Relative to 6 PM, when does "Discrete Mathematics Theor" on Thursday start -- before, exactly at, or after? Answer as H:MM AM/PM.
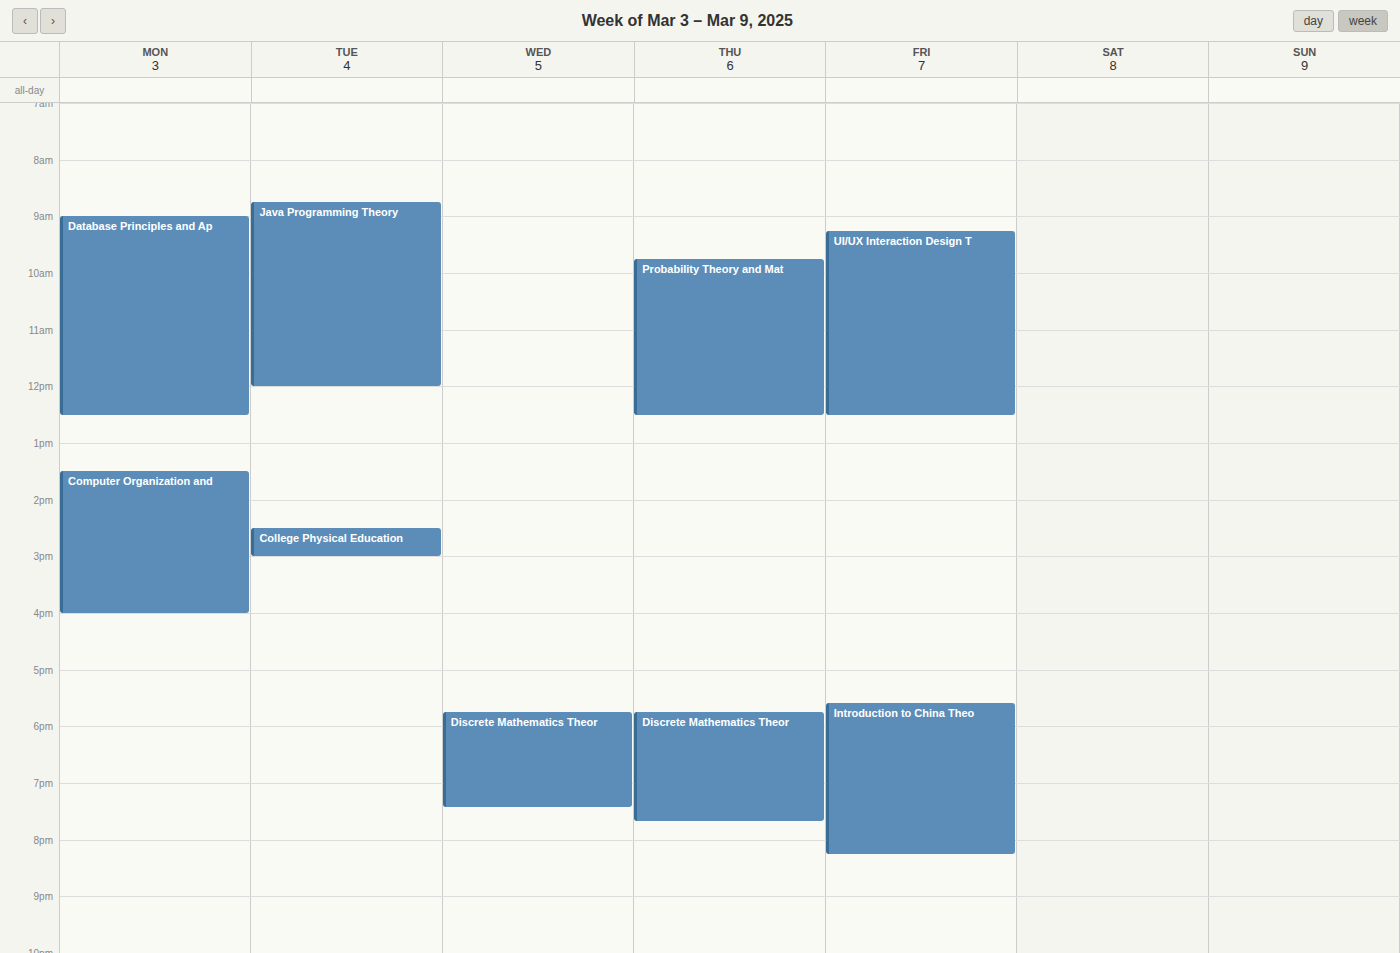
5:45 PM -- before 6 PM, 15 minutes above the 6 PM line.